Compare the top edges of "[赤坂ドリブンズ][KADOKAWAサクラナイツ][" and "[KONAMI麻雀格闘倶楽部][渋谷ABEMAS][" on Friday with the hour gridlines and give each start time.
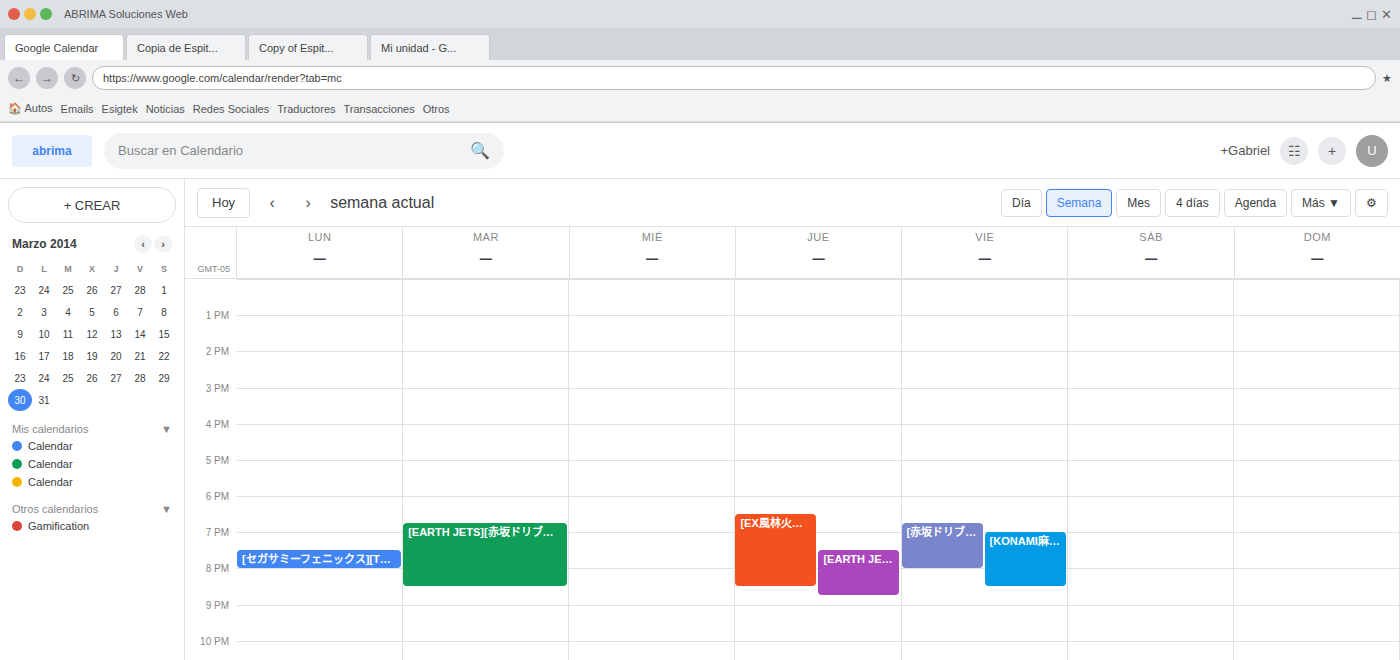
"[赤坂ドリブンズ][KADOKAWAサクラナイツ][": 6:45 PM, neither: three quarters of the way from the 6 PM line to the 7 PM line. "[KONAMI麻雀格闘倶楽部][渋谷ABEMAS][": 7:00 PM, exactly on the 7 PM line.